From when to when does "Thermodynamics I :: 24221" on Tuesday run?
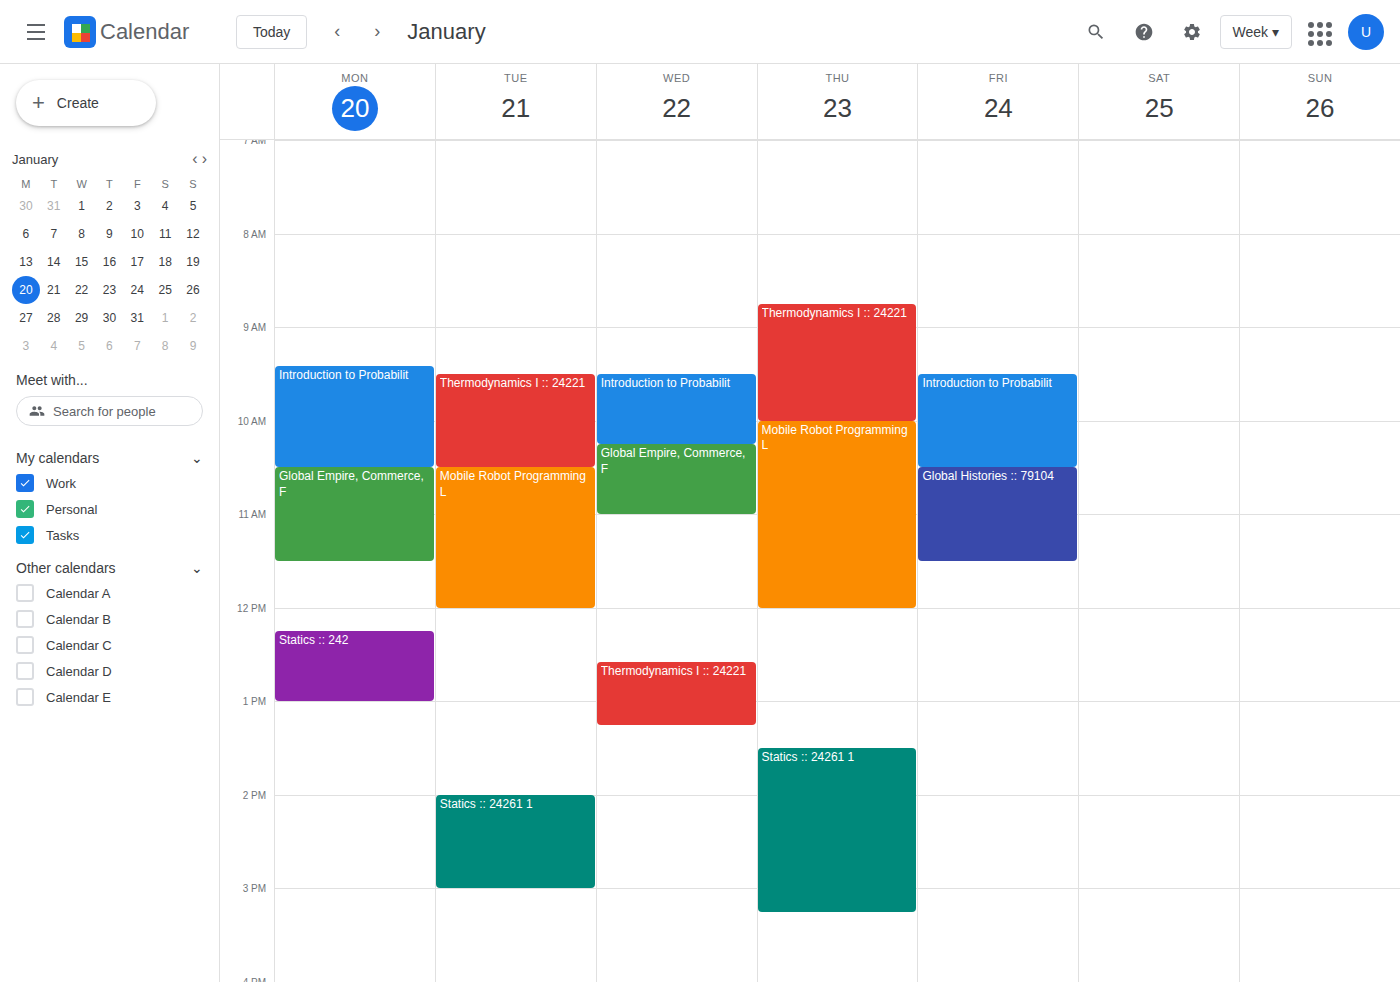
9:30 AM to 10:30 AM